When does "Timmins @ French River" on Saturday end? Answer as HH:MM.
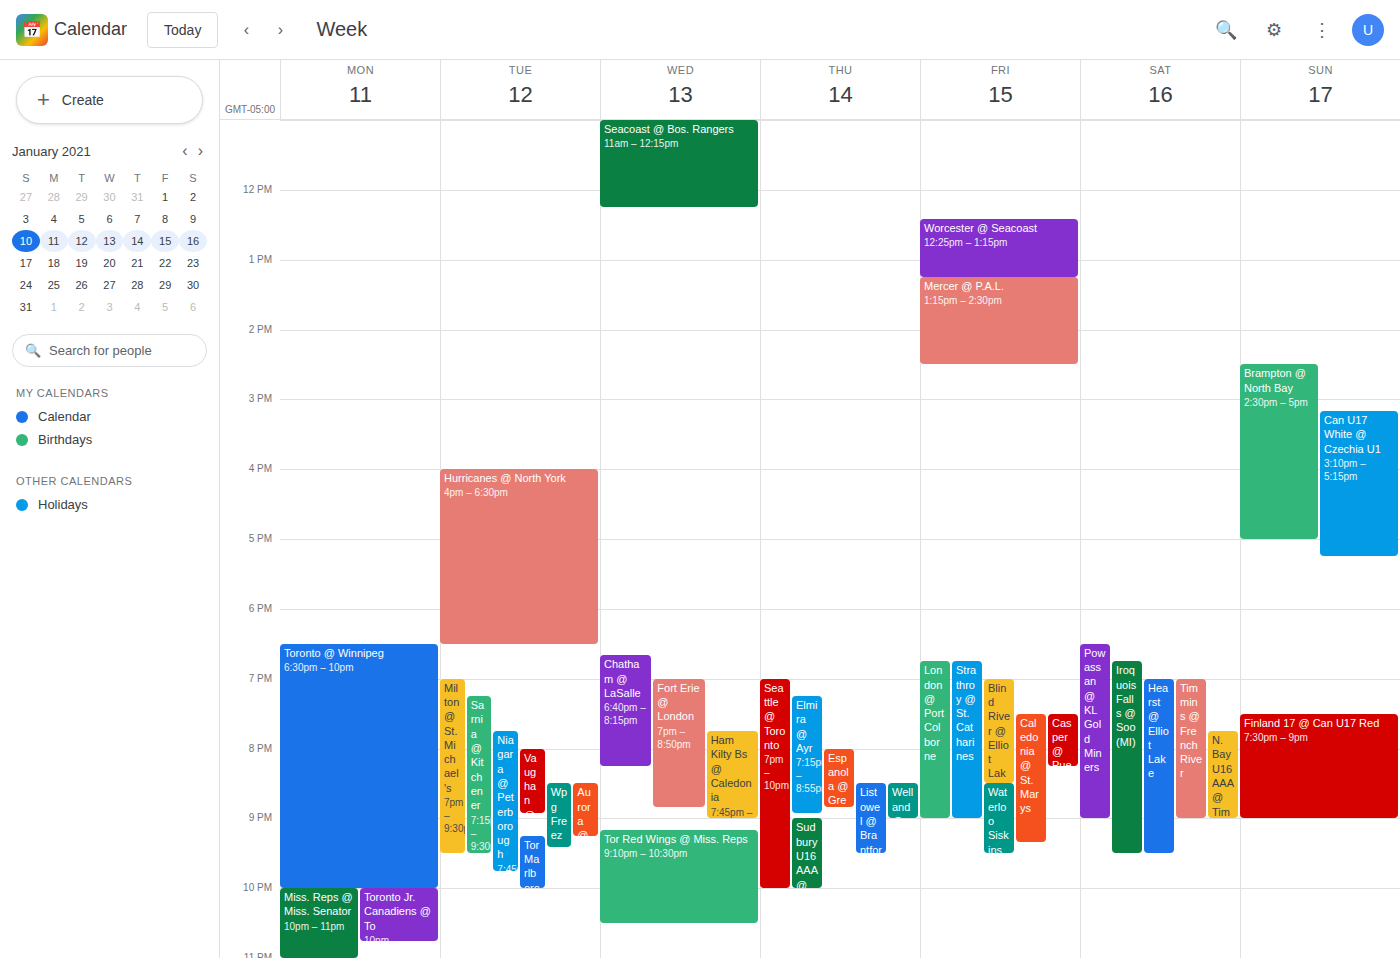
21:00